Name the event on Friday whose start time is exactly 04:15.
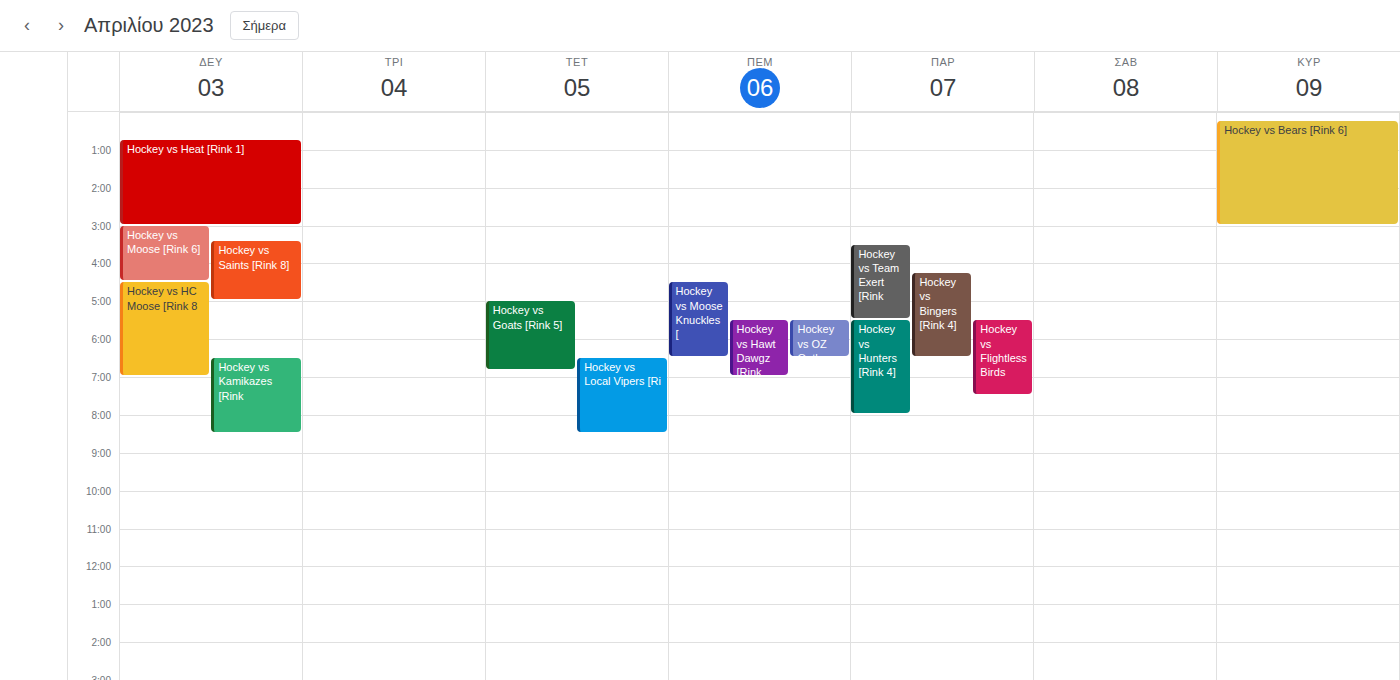
"Hockey vs Bingers [Rink 4]"